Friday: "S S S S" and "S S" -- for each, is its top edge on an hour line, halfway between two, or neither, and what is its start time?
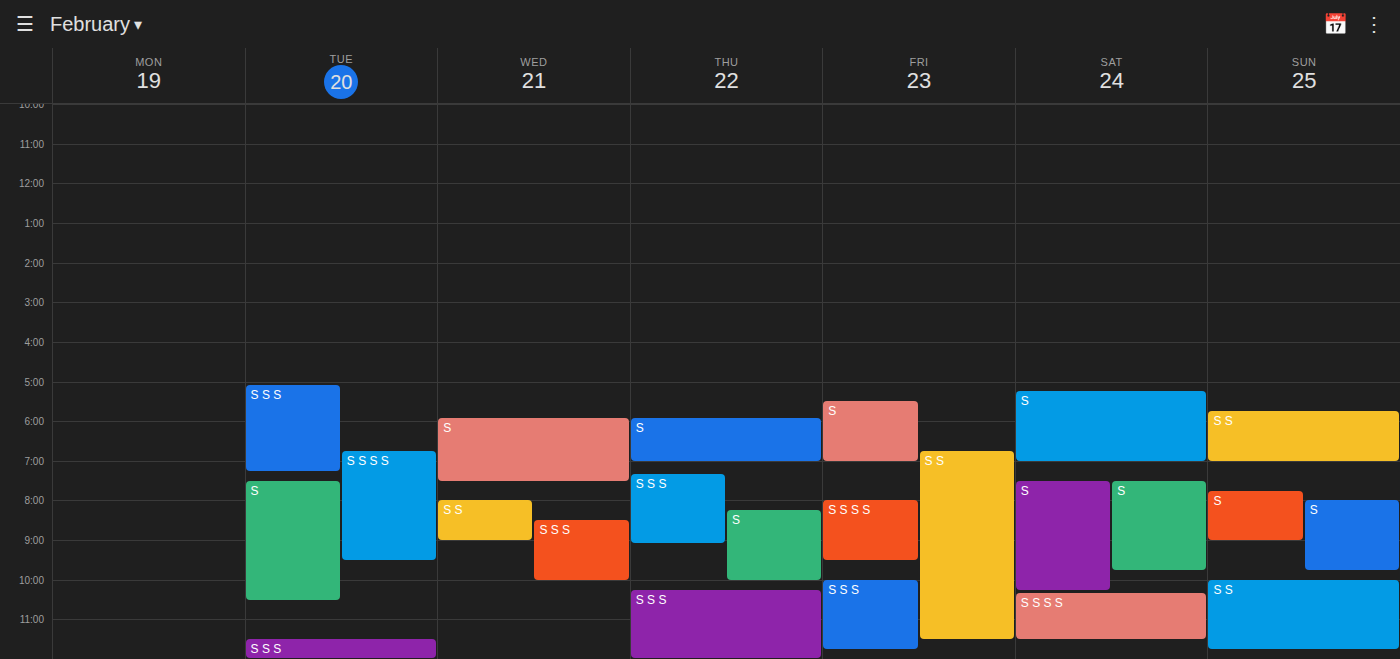
"S S S S": 8:00 PM, exactly on the 8 PM line. "S S": 6:45 PM, neither: three quarters of the way from the 6 PM line to the 7 PM line.